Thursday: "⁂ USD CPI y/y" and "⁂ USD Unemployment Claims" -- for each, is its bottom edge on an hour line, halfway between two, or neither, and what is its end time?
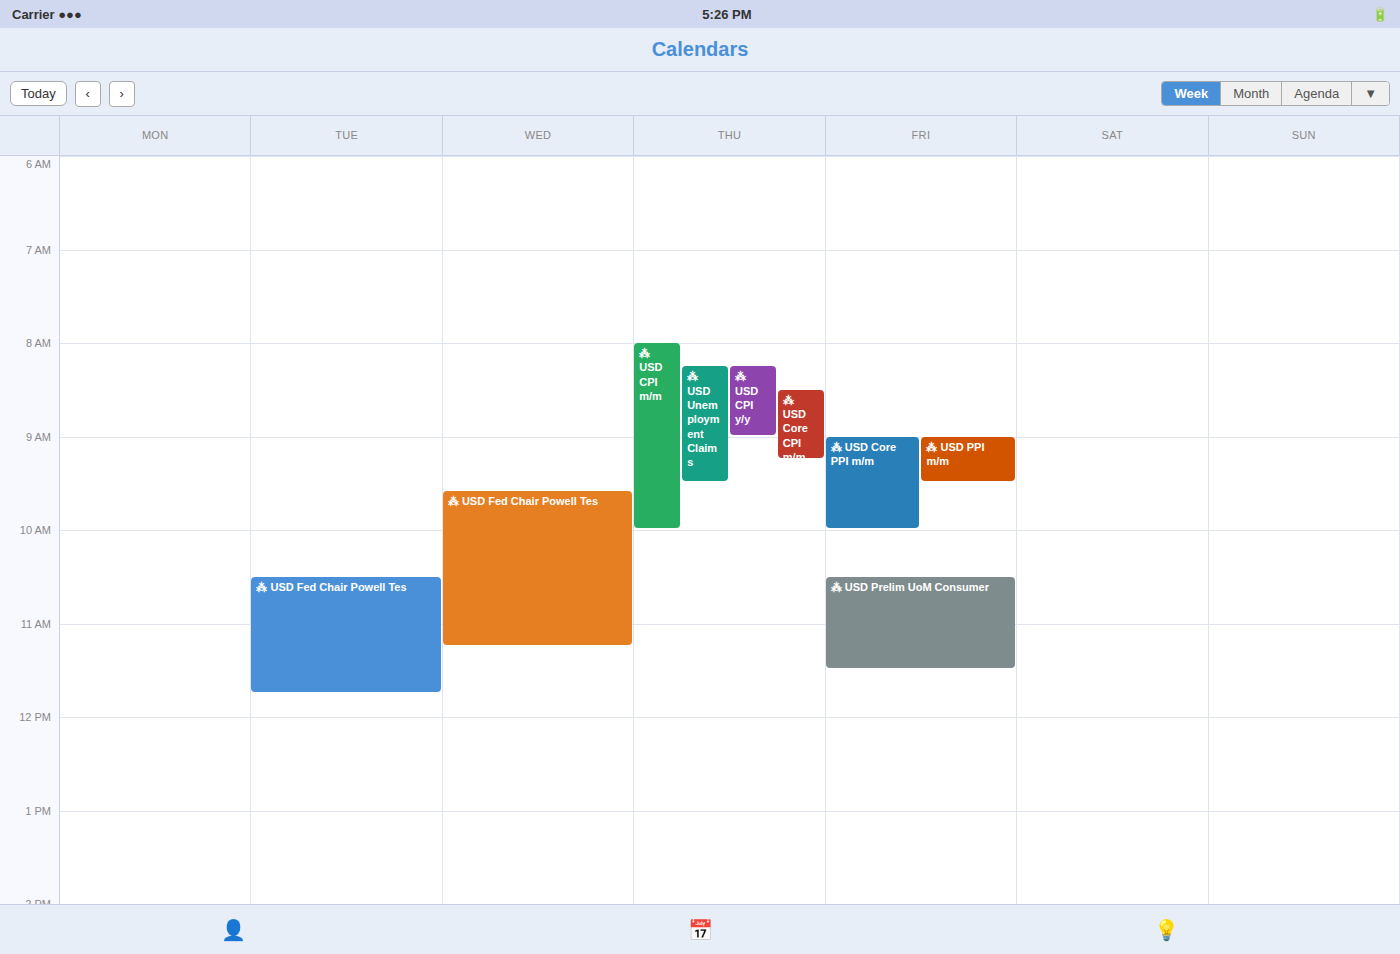
"⁂ USD CPI y/y": 9:00 AM, exactly on the 9 AM line. "⁂ USD Unemployment Claims": 9:30 AM, halfway between the 9 AM and 10 AM lines.